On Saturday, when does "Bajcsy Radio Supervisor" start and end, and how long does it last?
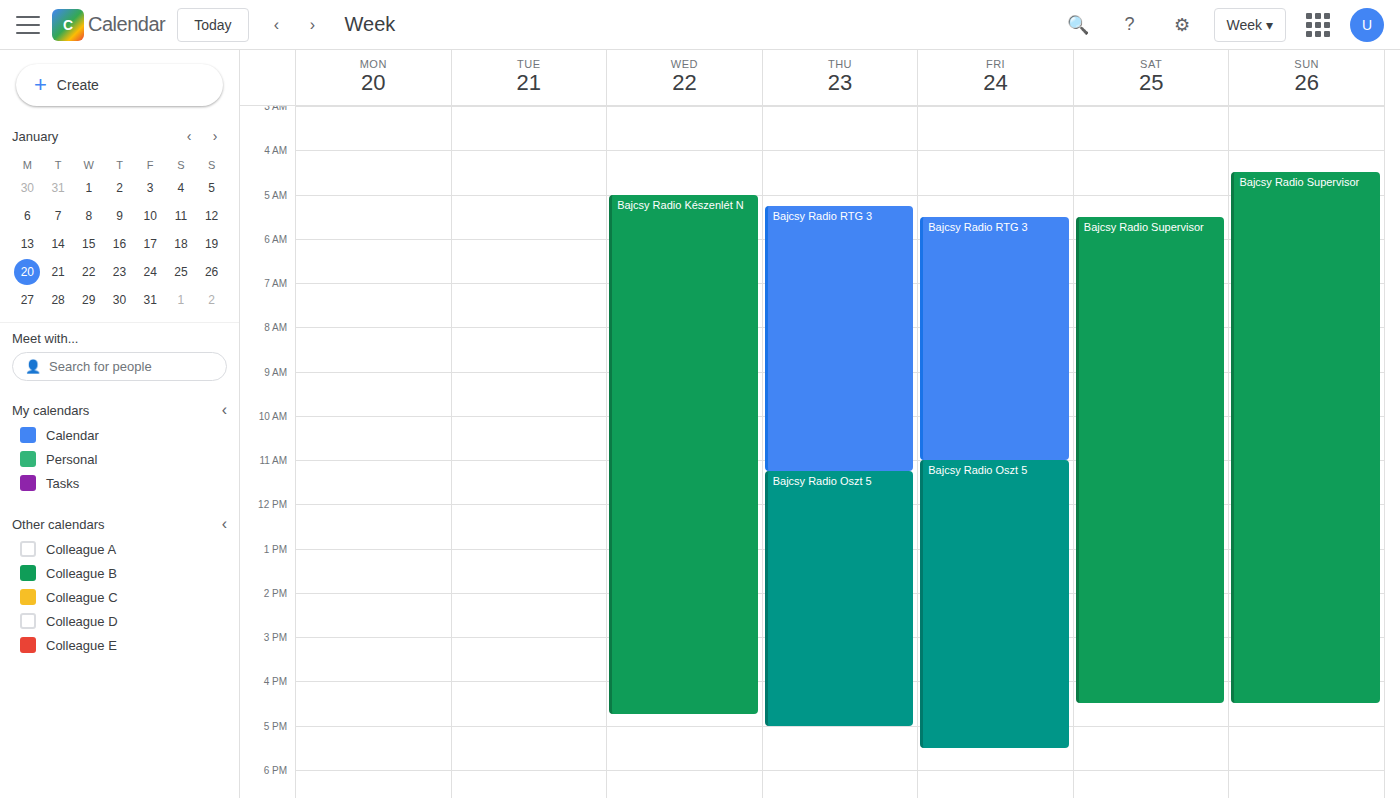
5:30 AM to 4:30 PM, 11 hours